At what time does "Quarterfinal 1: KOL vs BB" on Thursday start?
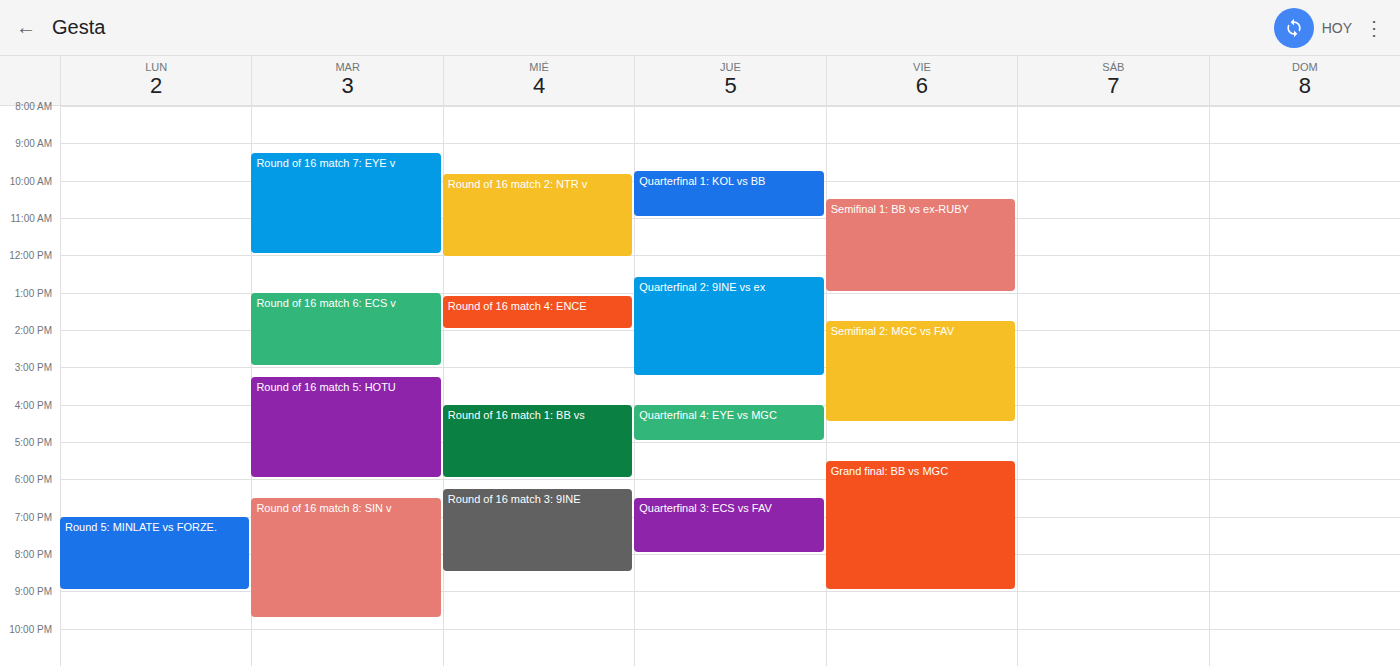
9:45 AM